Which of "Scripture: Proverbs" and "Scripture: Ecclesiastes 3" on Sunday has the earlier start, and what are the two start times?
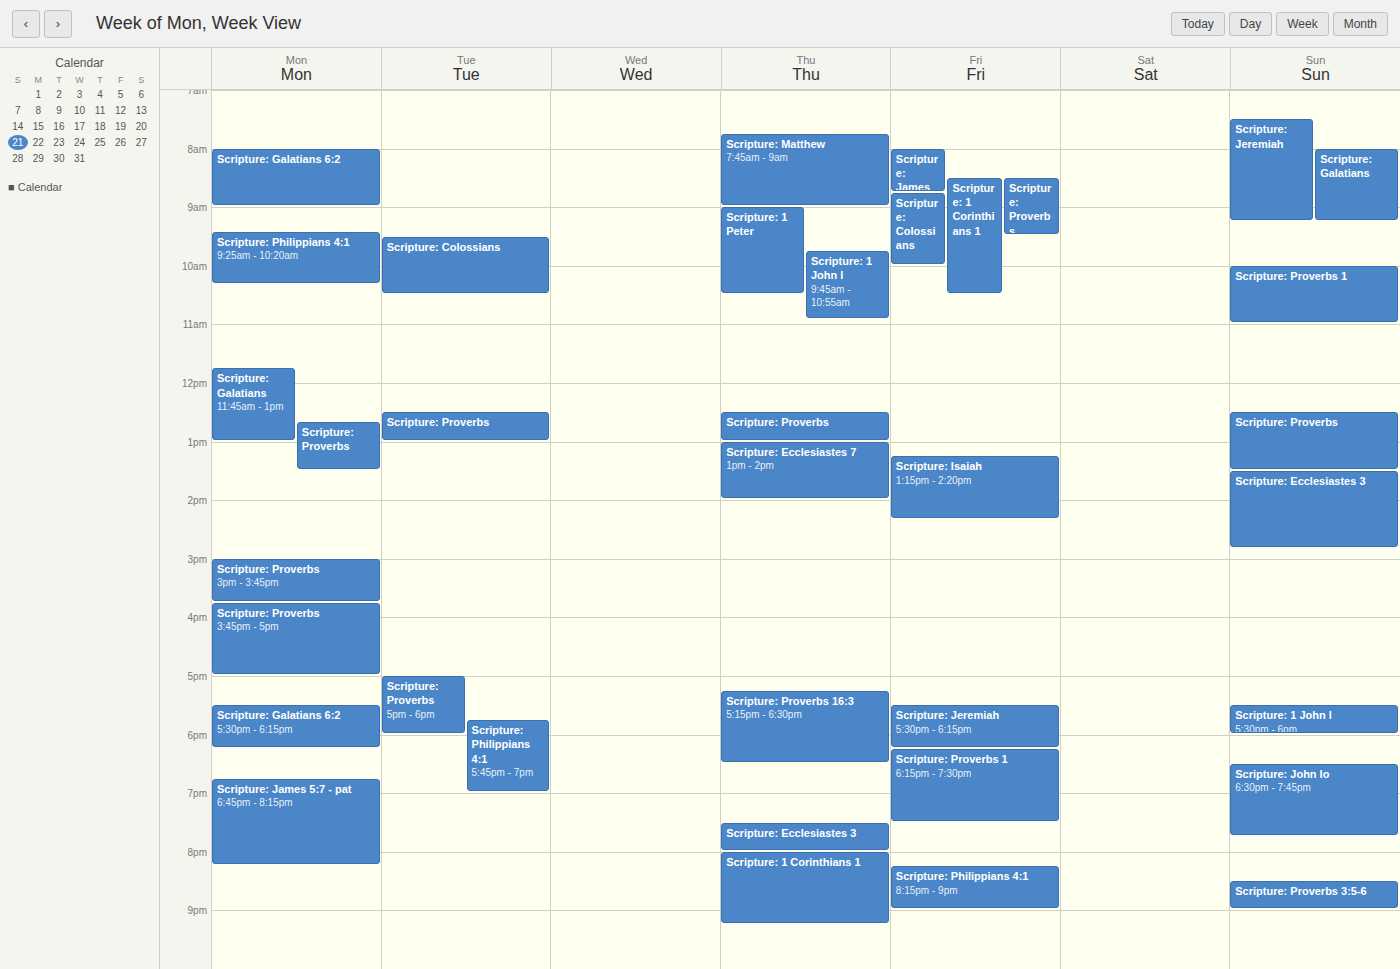
"Scripture: Proverbs" 12:30 PM; "Scripture: Ecclesiastes 3" 1:30 PM.